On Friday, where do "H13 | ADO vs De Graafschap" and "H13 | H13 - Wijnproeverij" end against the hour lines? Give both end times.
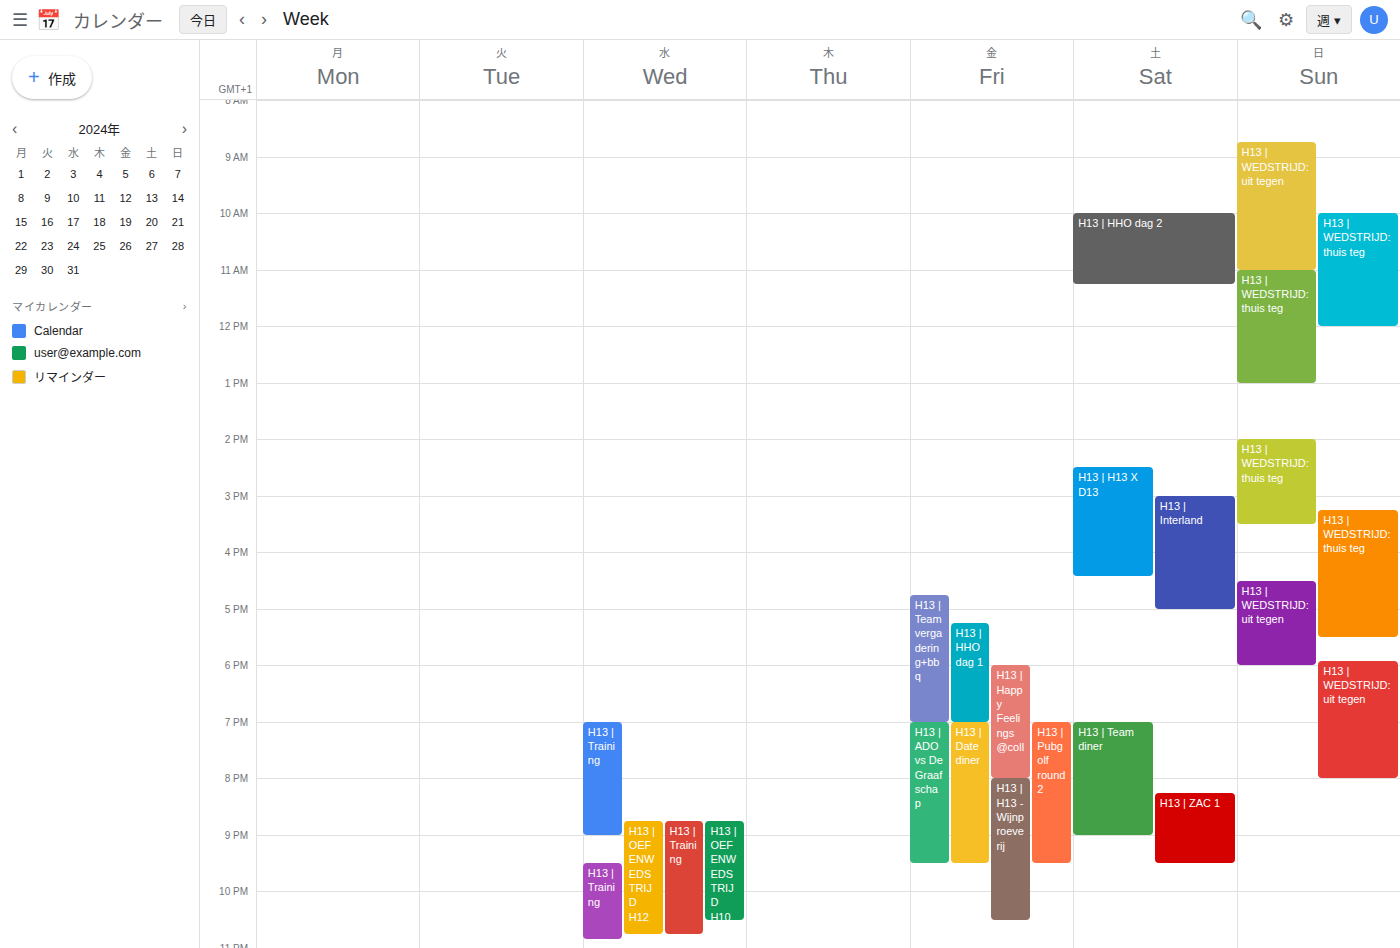
"H13 | ADO vs De Graafschap": 21:30, halfway between the 21:00 and 22:00 lines. "H13 | H13 - Wijnproeverij": 22:30, halfway between the 22:00 and 23:00 lines.